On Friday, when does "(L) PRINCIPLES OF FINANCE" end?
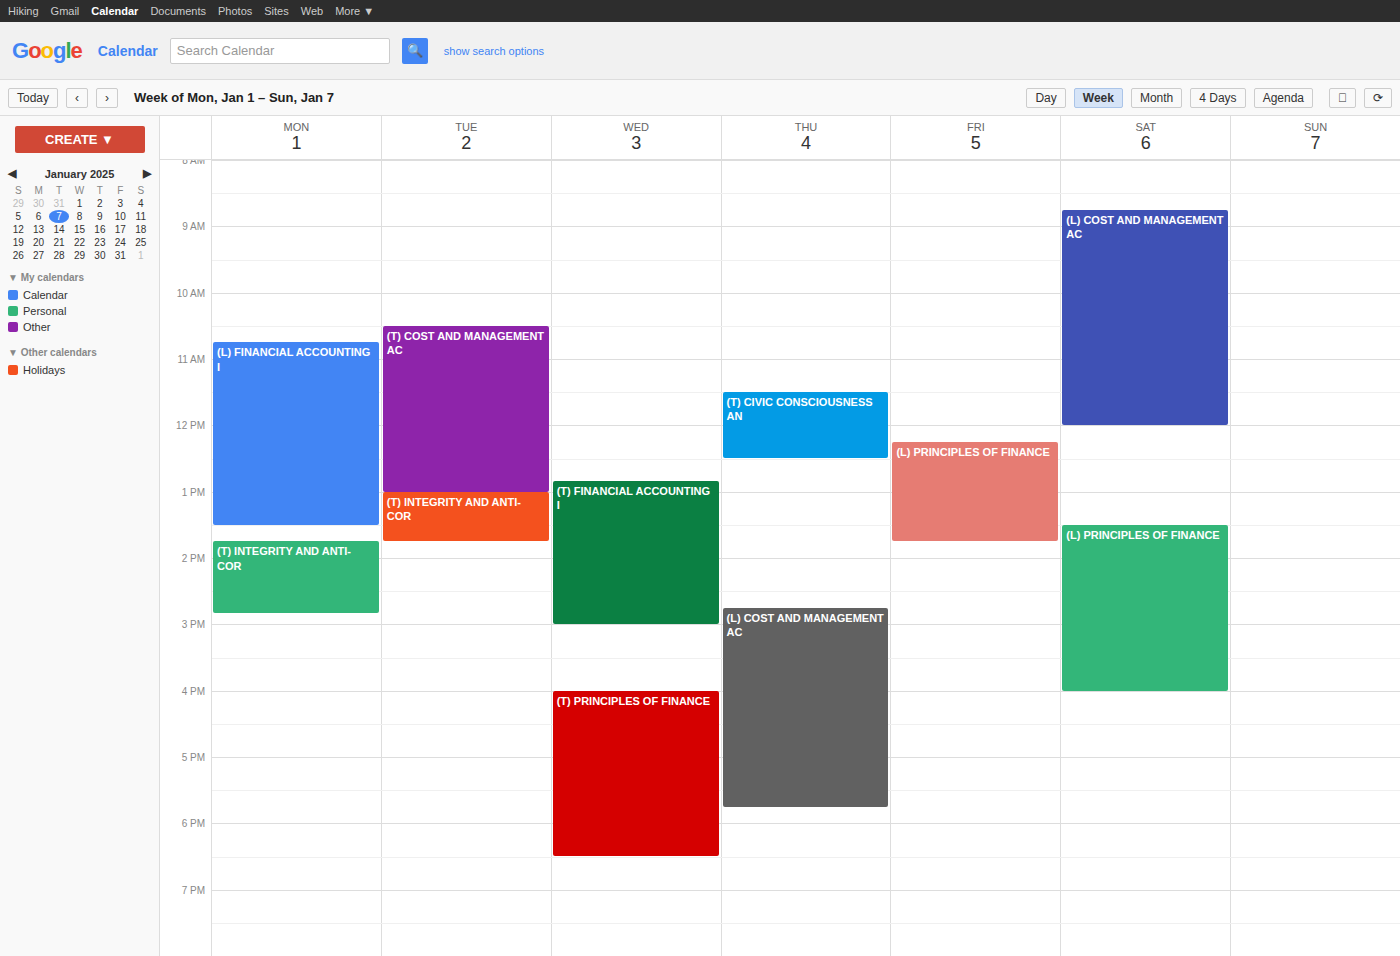
1:45 PM